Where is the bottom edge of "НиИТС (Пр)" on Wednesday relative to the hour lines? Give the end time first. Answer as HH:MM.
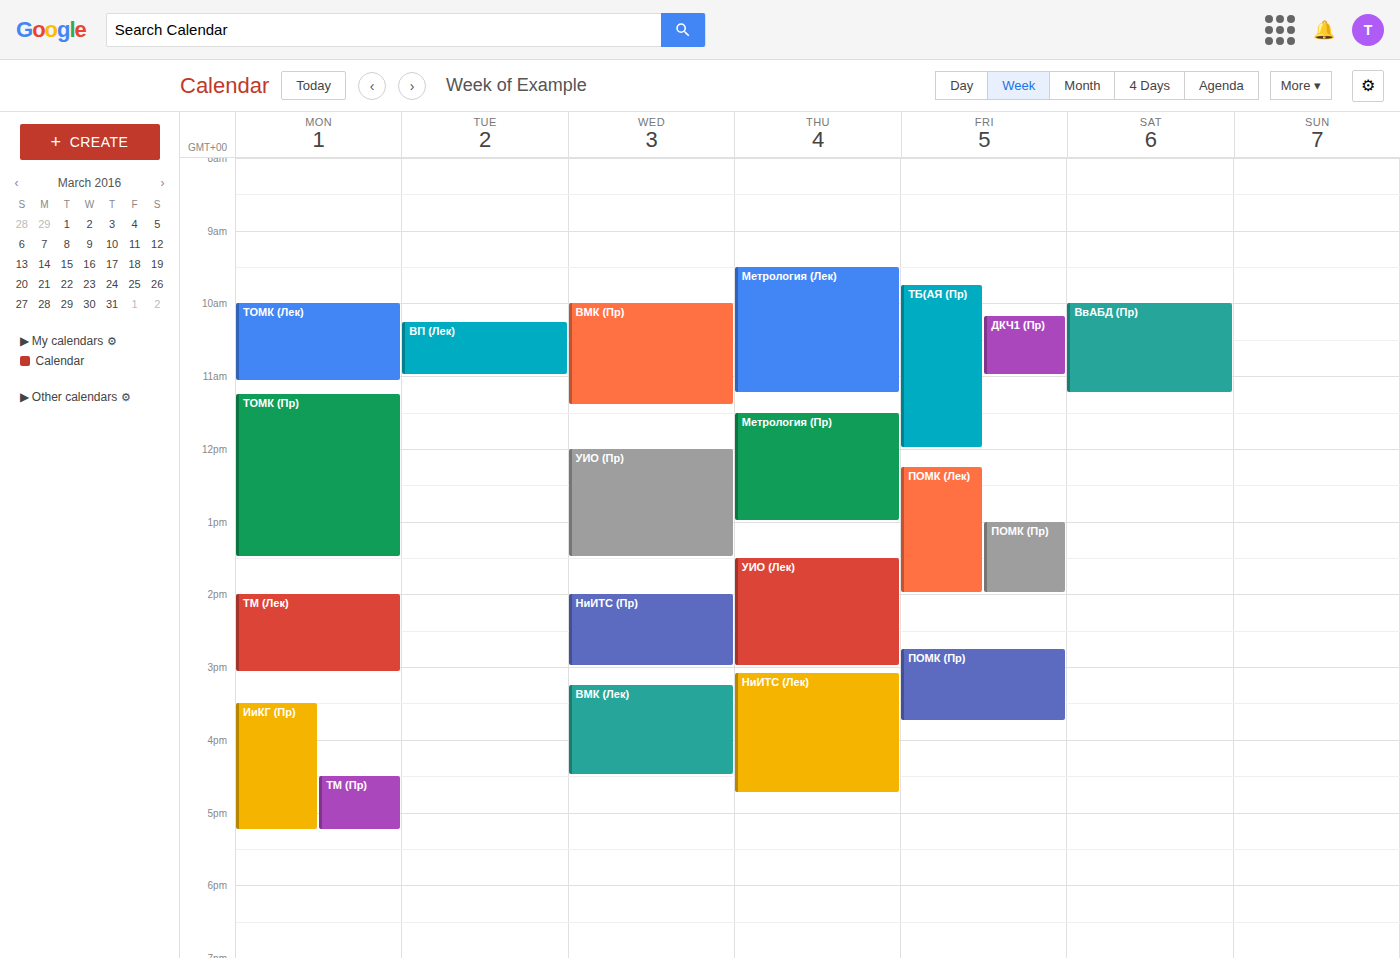
15:00 -- exactly on the 15:00 line.